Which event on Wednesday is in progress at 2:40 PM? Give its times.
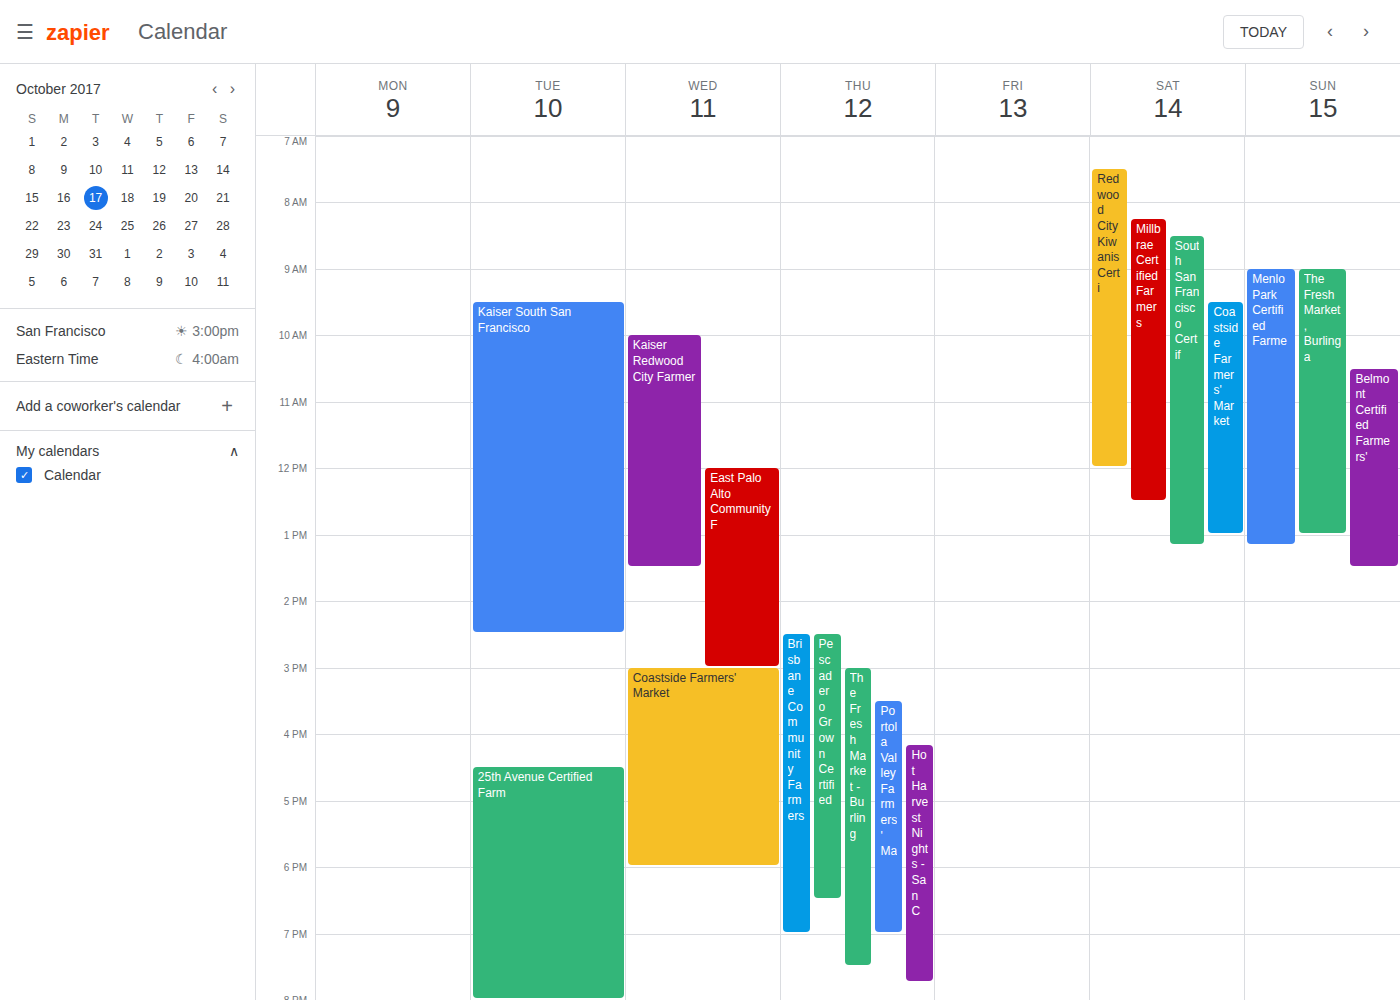
"East Palo Alto Community F", 12:00 PM to 3:00 PM